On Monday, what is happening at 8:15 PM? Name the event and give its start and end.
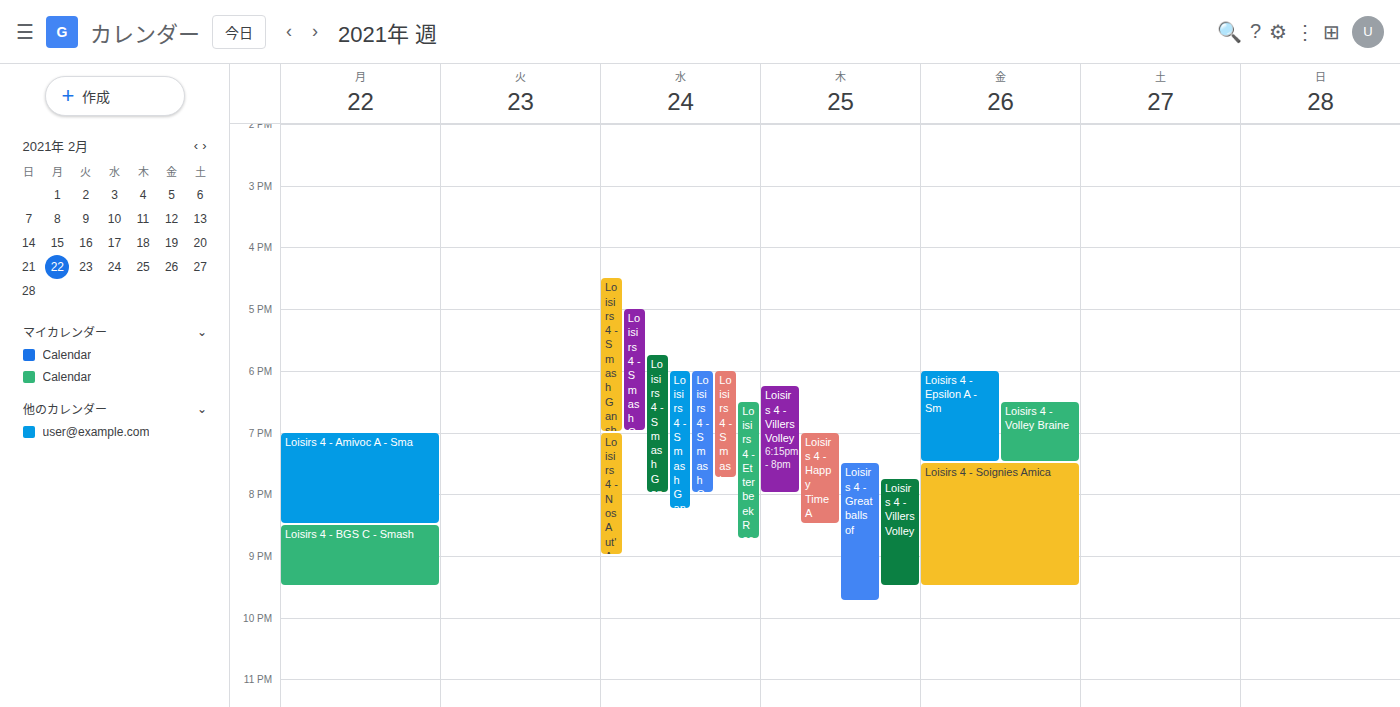
"Loisirs 4 - Amivoc A - Sma", 7:00 PM to 8:30 PM